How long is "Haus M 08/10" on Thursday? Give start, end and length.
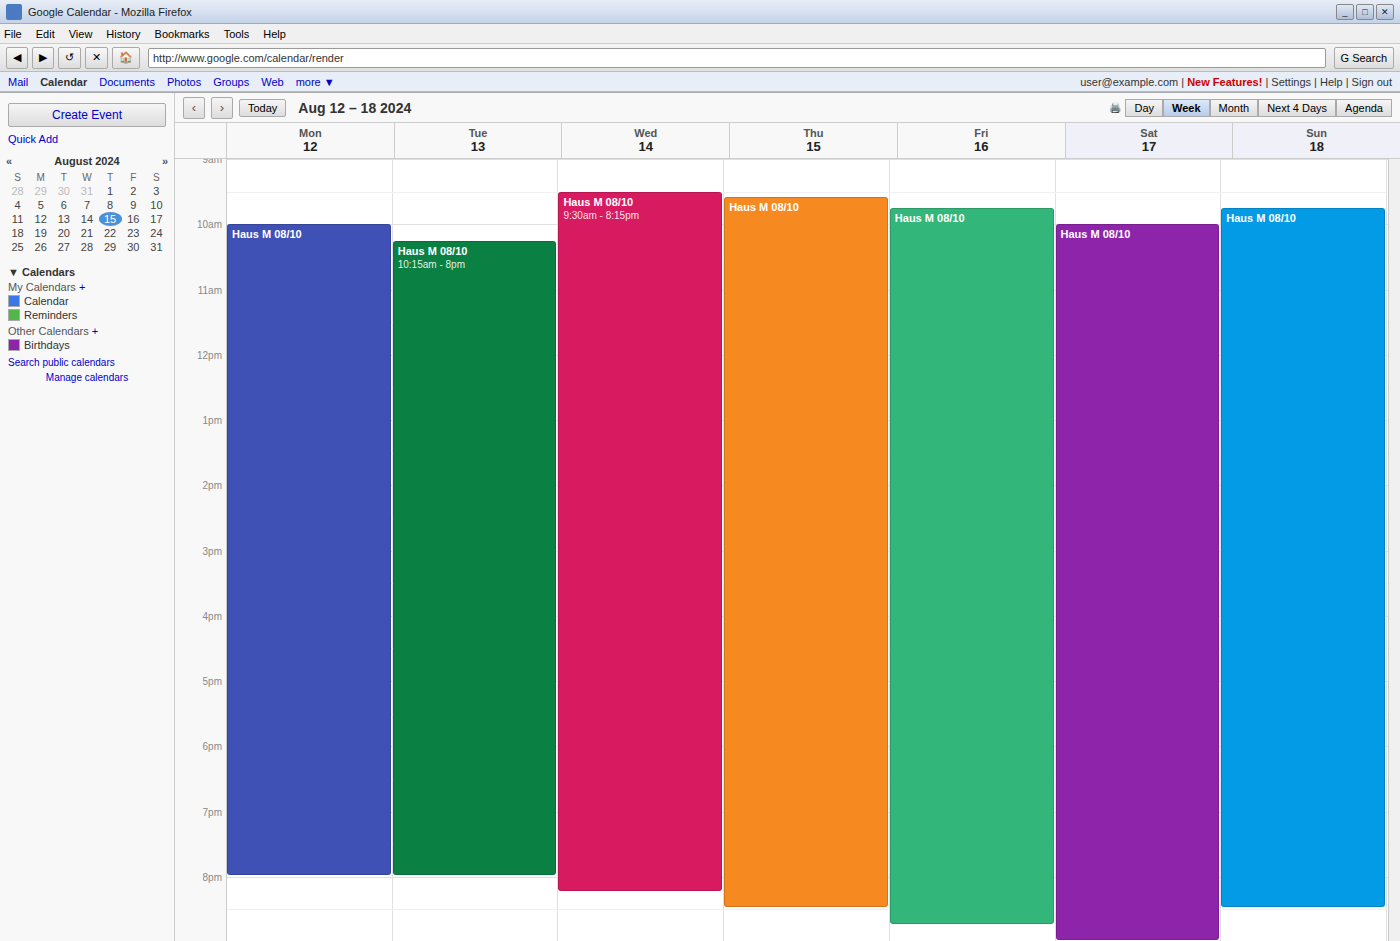
9:35 AM to 8:30 PM, 10 hours 55 minutes